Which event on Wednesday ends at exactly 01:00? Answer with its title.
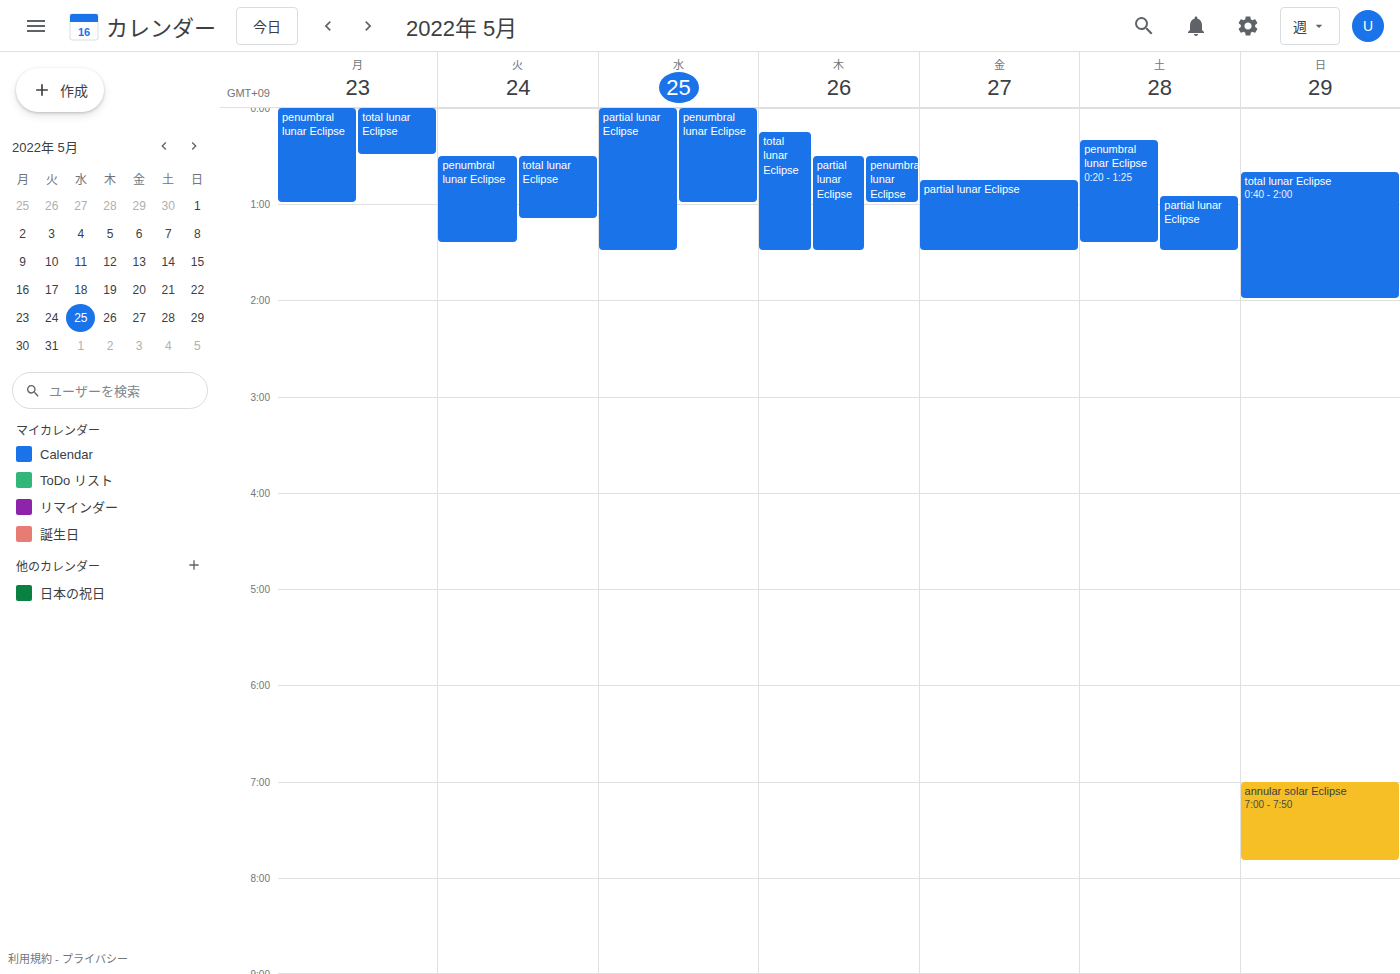
"penumbral lunar Eclipse"